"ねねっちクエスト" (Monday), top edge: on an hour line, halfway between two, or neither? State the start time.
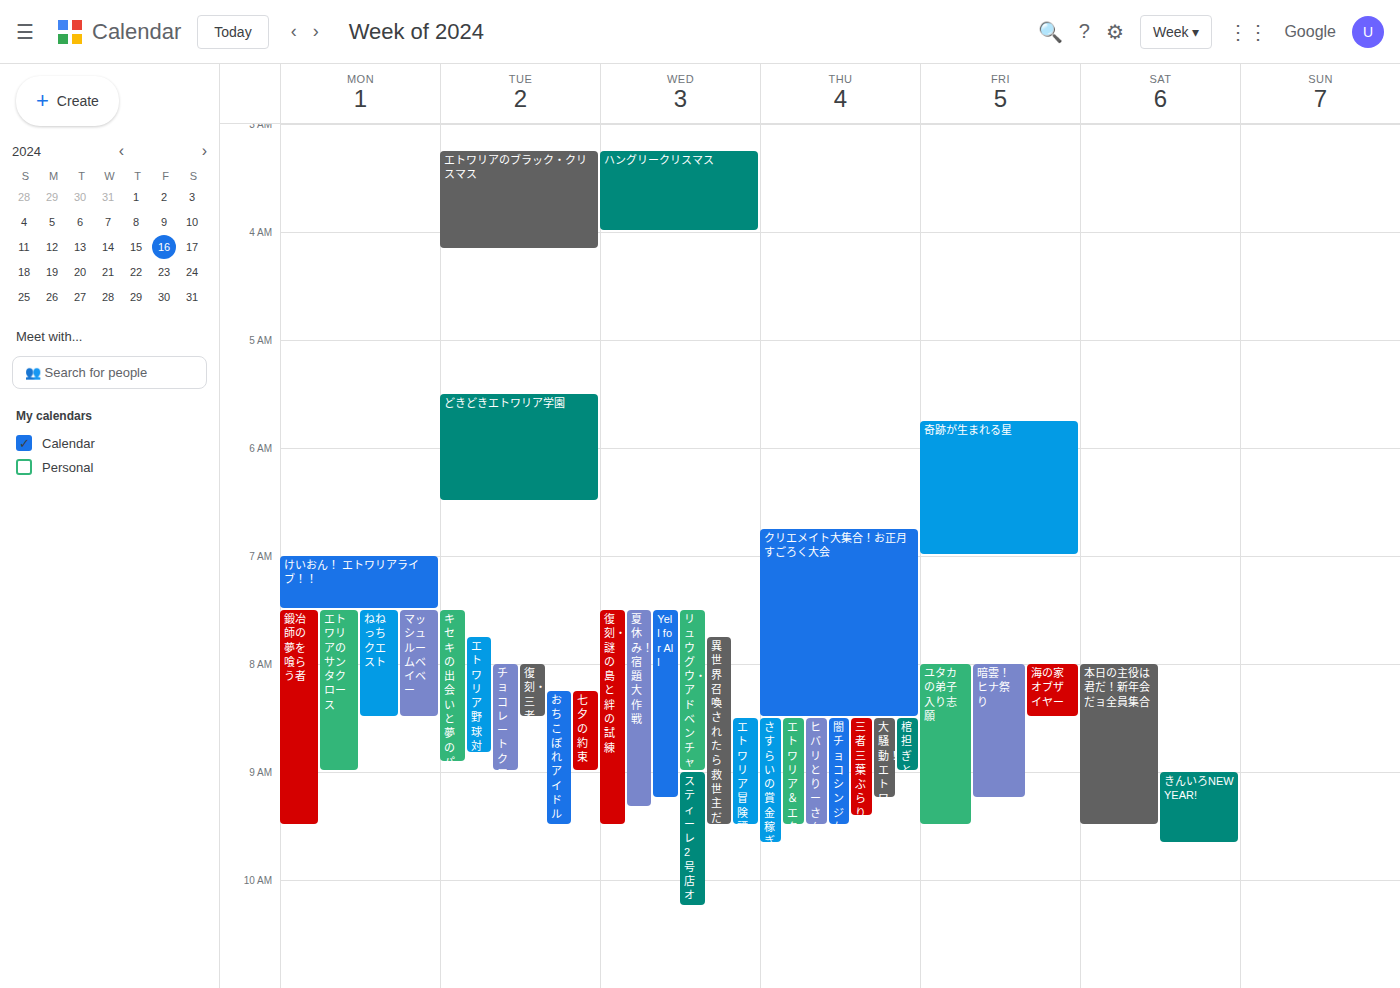
7:30 AM -- halfway between the 7 AM and 8 AM lines.